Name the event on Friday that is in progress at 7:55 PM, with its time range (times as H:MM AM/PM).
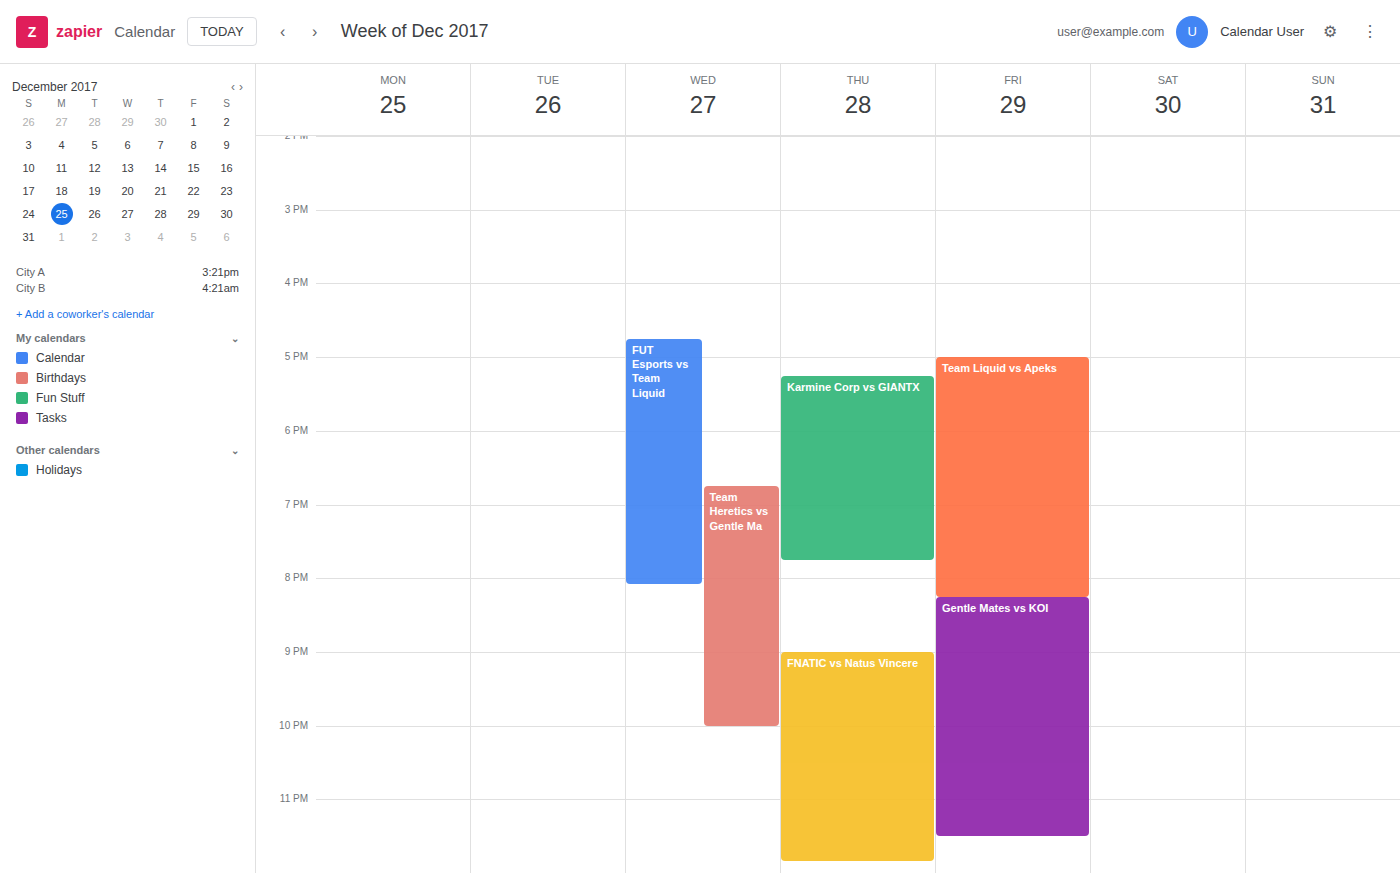
"Team Liquid vs Apeks", 5:00 PM to 8:15 PM